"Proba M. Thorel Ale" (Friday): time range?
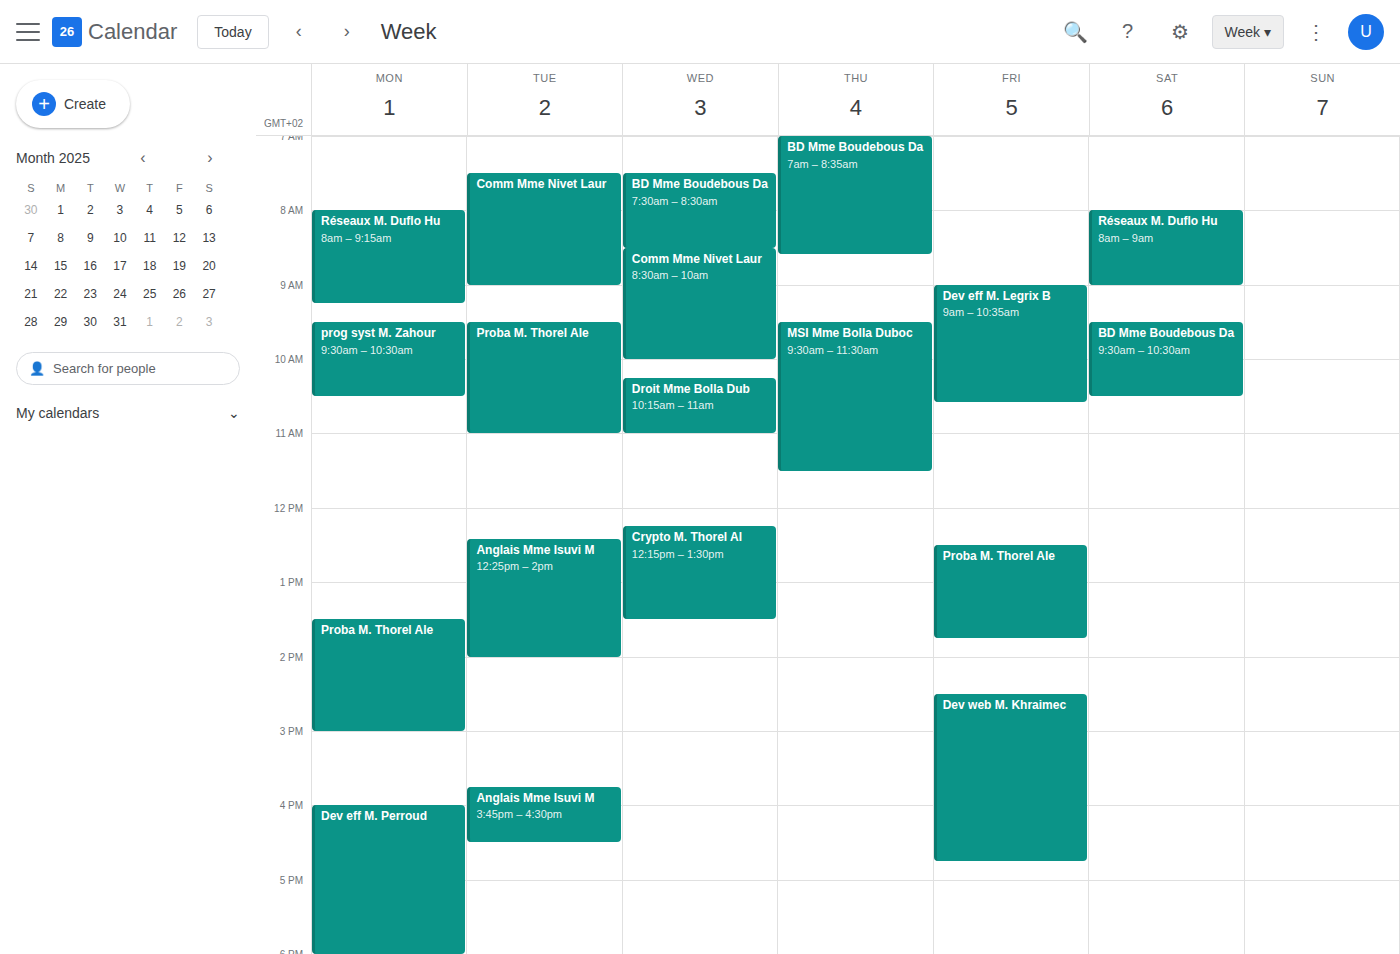
12:30 PM to 1:45 PM